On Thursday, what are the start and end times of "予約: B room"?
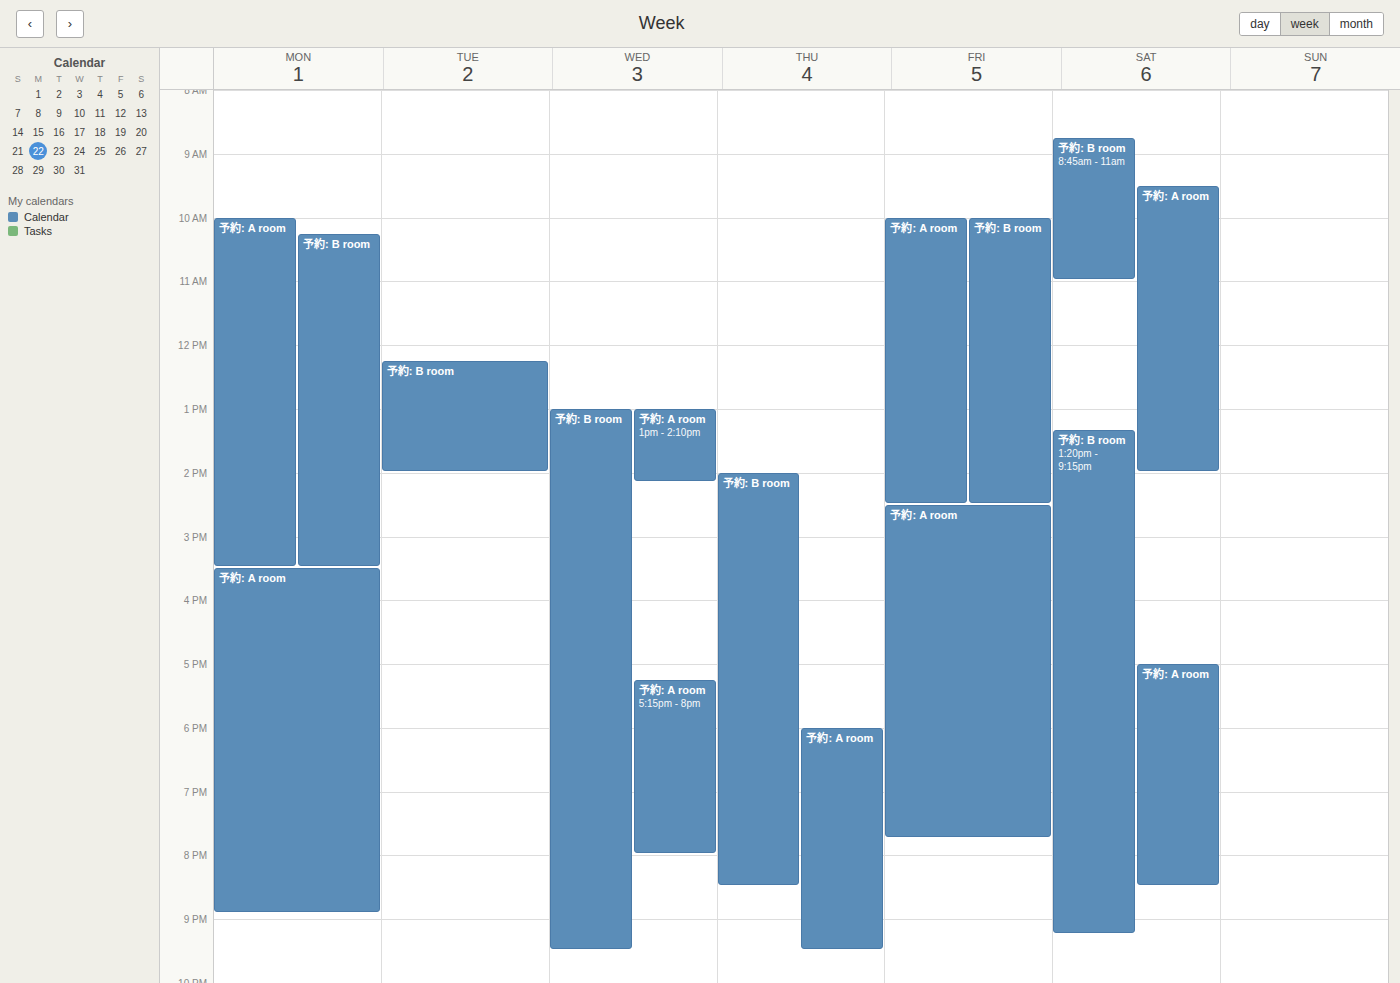
2:00 PM to 8:30 PM